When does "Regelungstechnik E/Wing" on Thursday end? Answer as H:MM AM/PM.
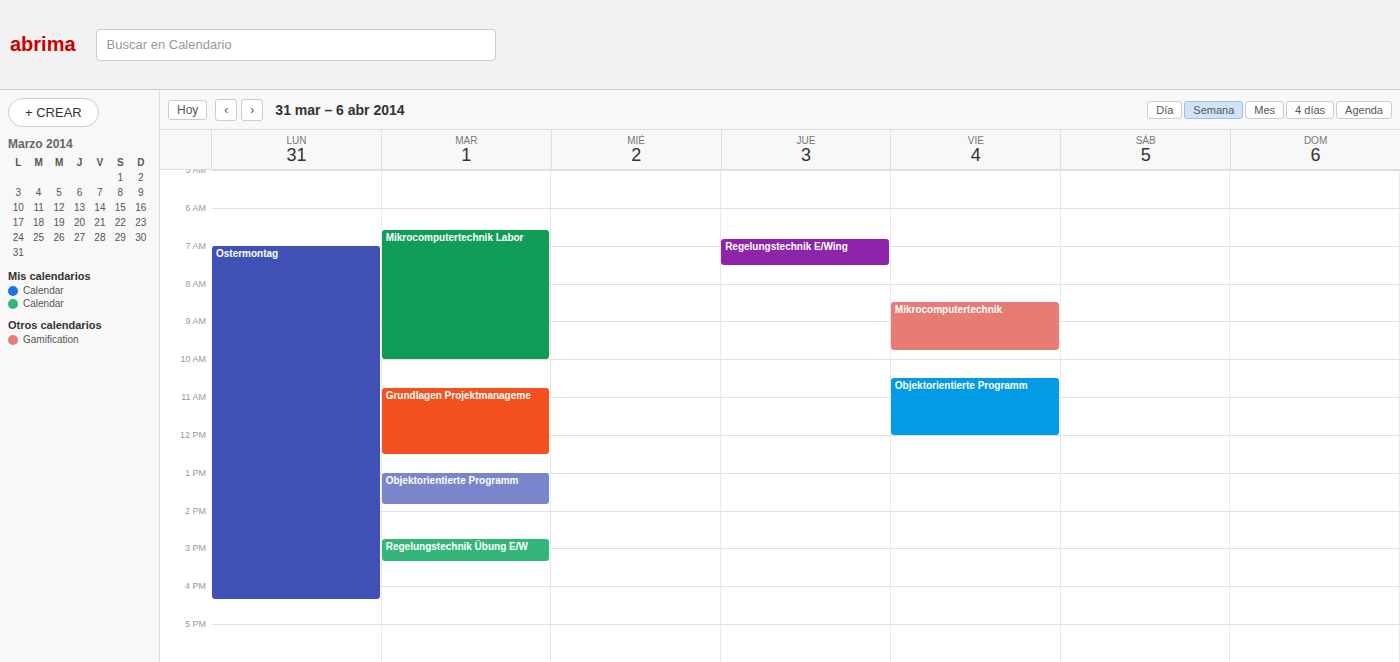
7:30 AM